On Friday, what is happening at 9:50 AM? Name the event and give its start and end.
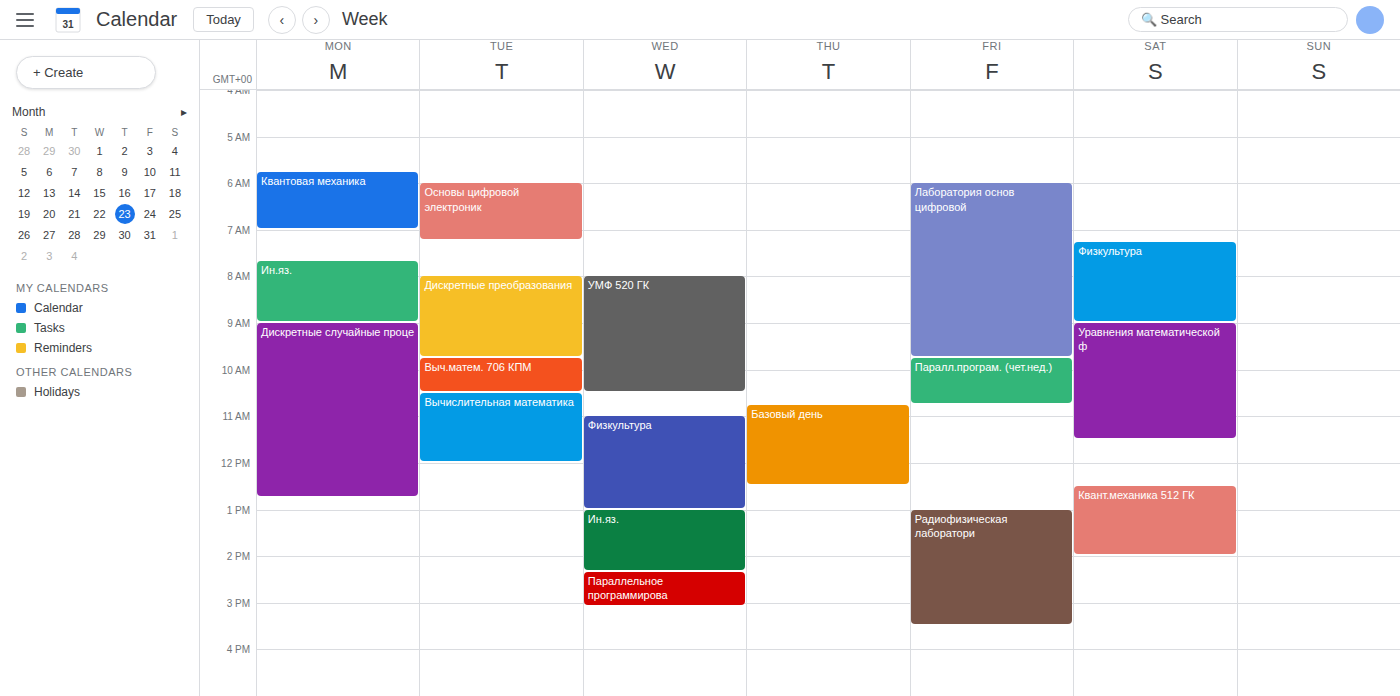
"Паралл.програм. (чет.нед.)", 9:45 AM to 10:45 AM